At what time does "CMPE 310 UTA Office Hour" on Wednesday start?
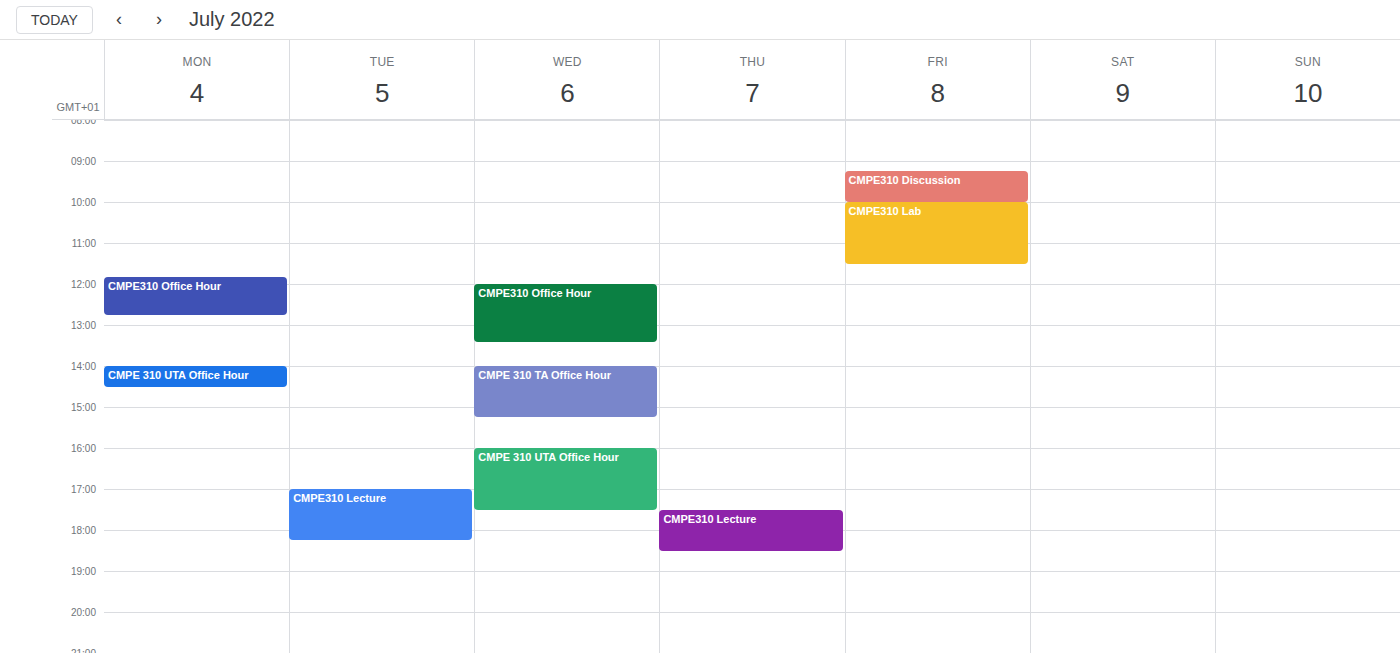
4:00 PM